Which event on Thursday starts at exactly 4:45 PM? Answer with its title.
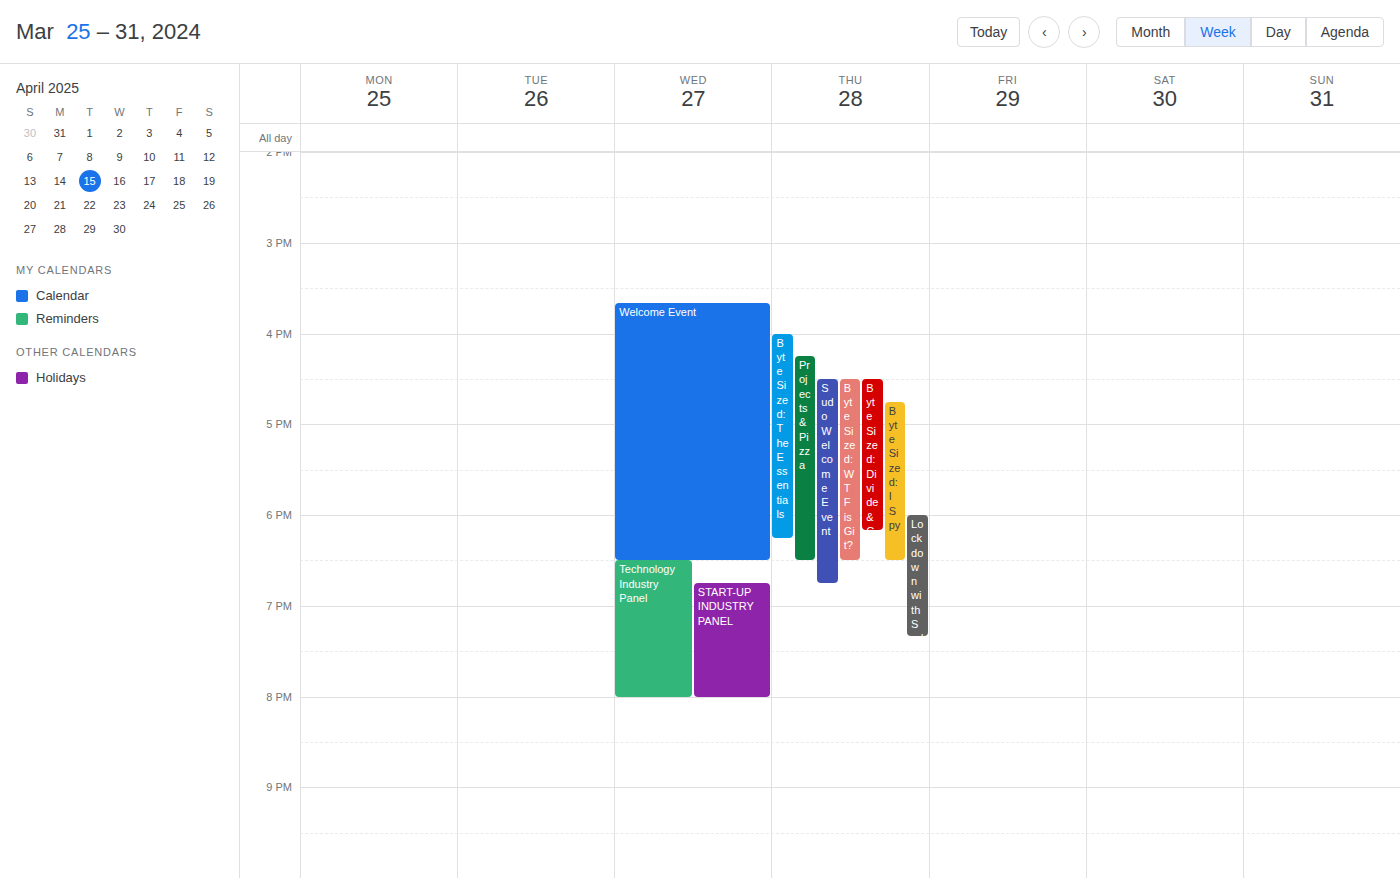
"Byte Sized: I Spy"